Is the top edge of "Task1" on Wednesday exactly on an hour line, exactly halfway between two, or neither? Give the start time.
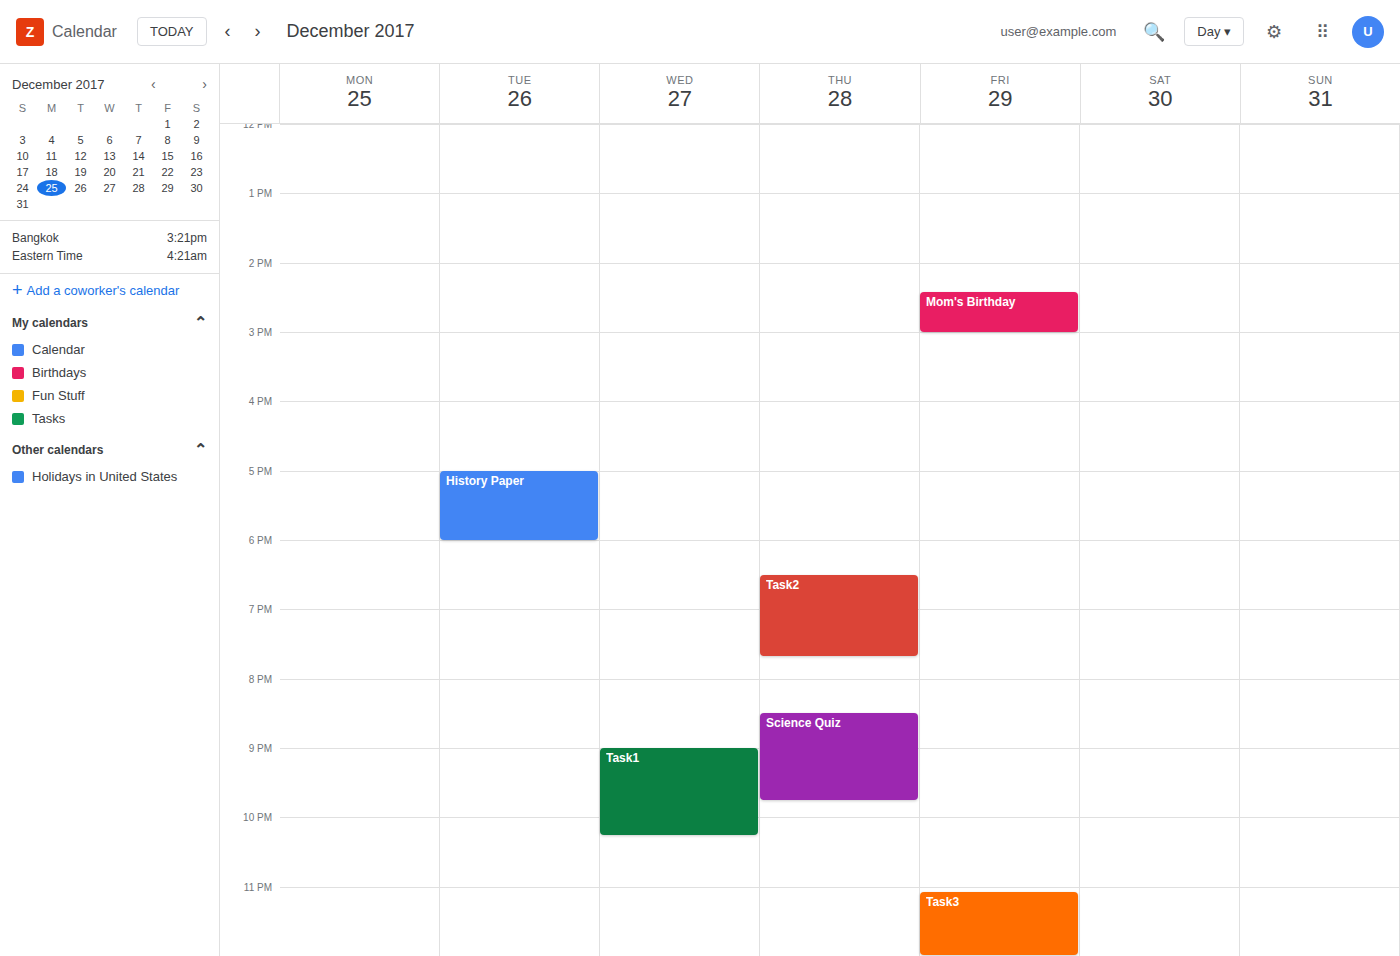
9:00 PM -- exactly on the 9 PM line.